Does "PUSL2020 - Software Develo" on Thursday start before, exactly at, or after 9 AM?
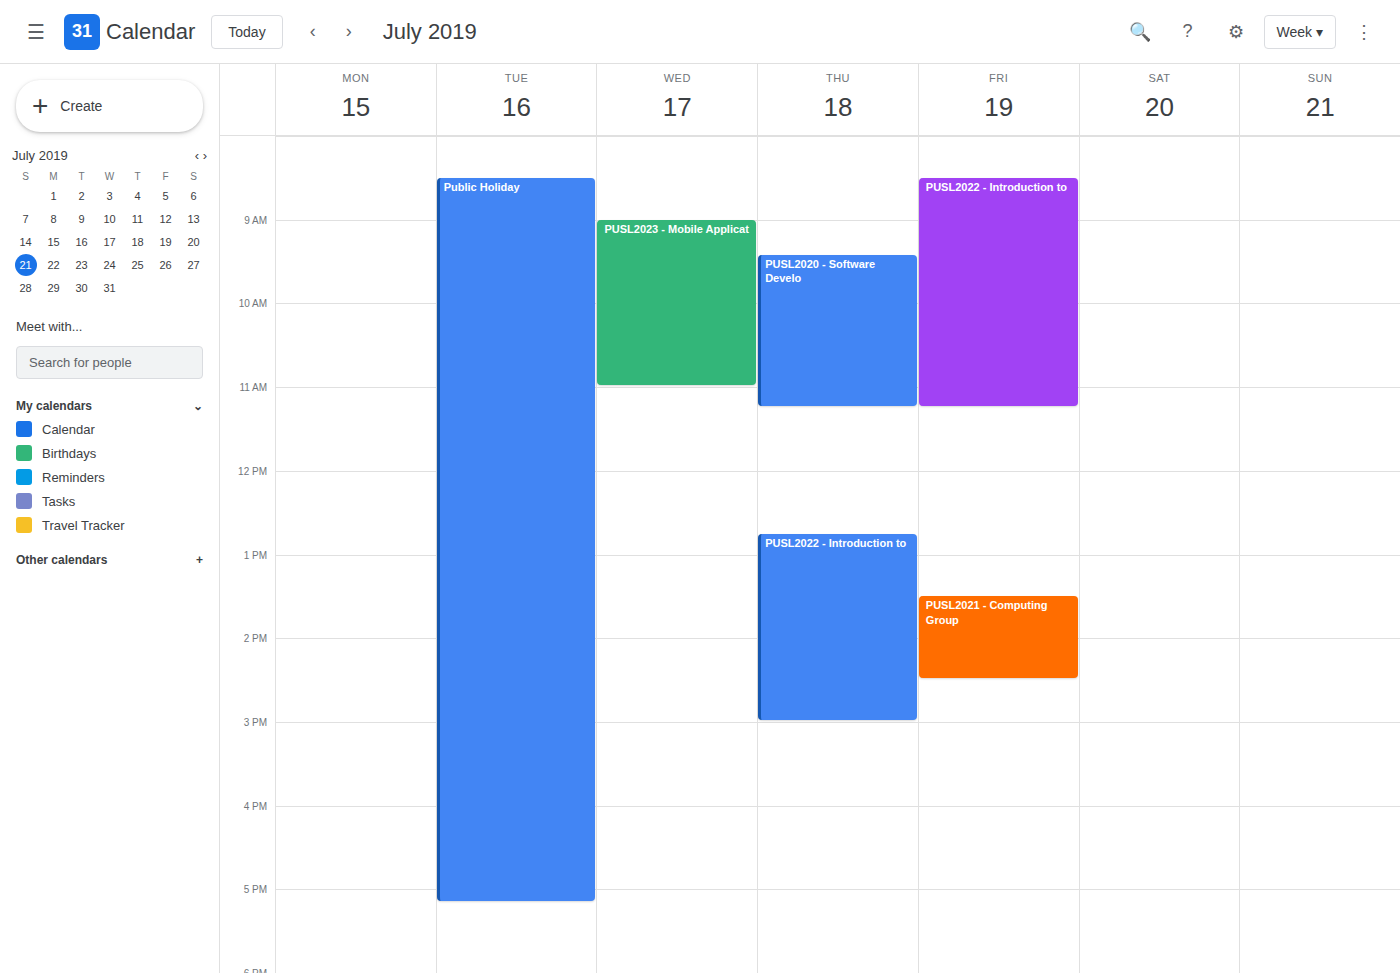
9:25 AM -- after 9 AM, 25 minutes below the 9 AM line.